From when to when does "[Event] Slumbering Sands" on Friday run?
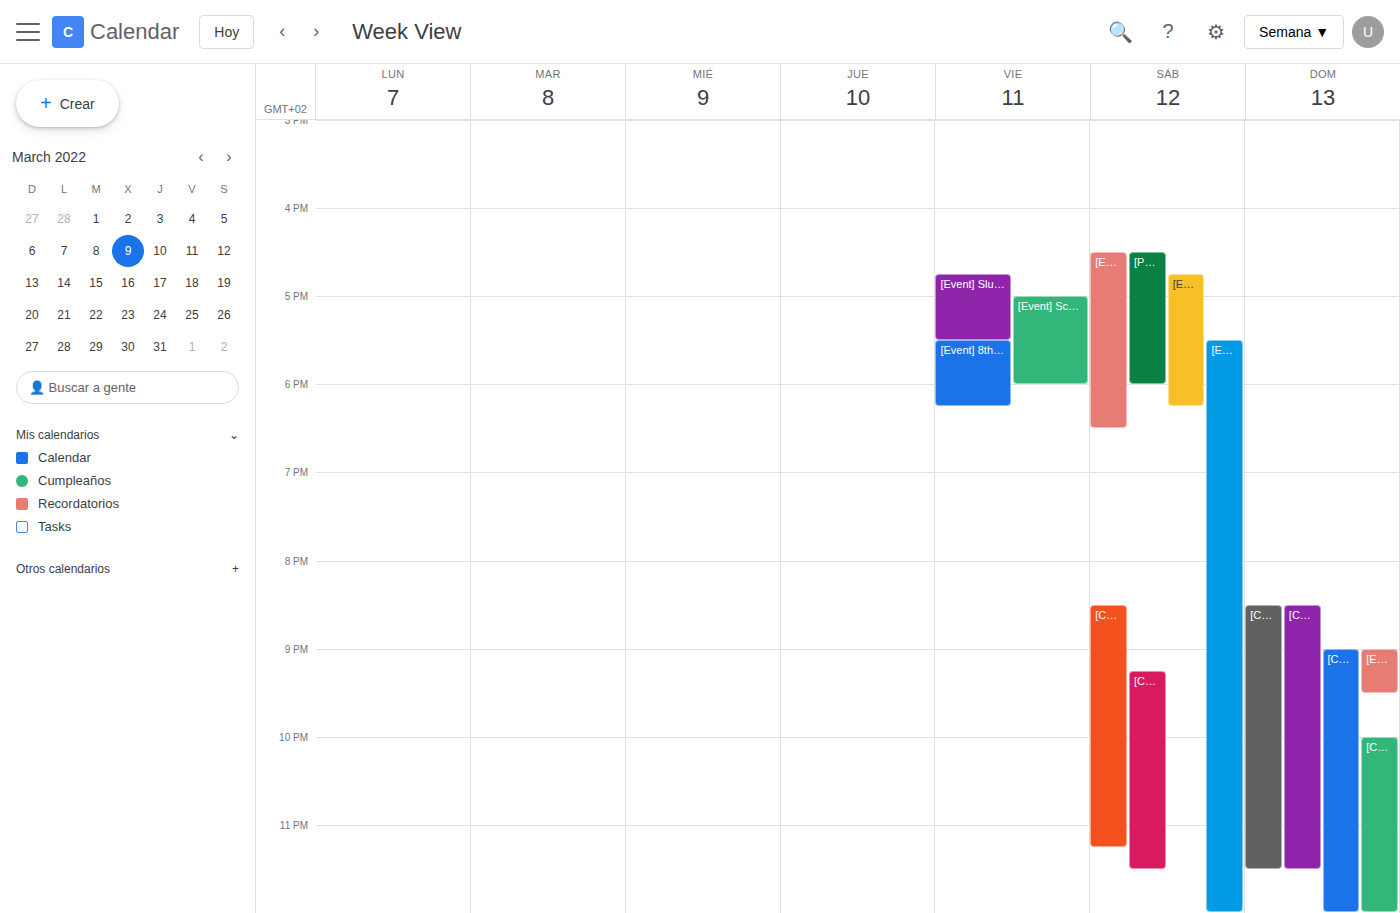
4:45 PM to 5:30 PM